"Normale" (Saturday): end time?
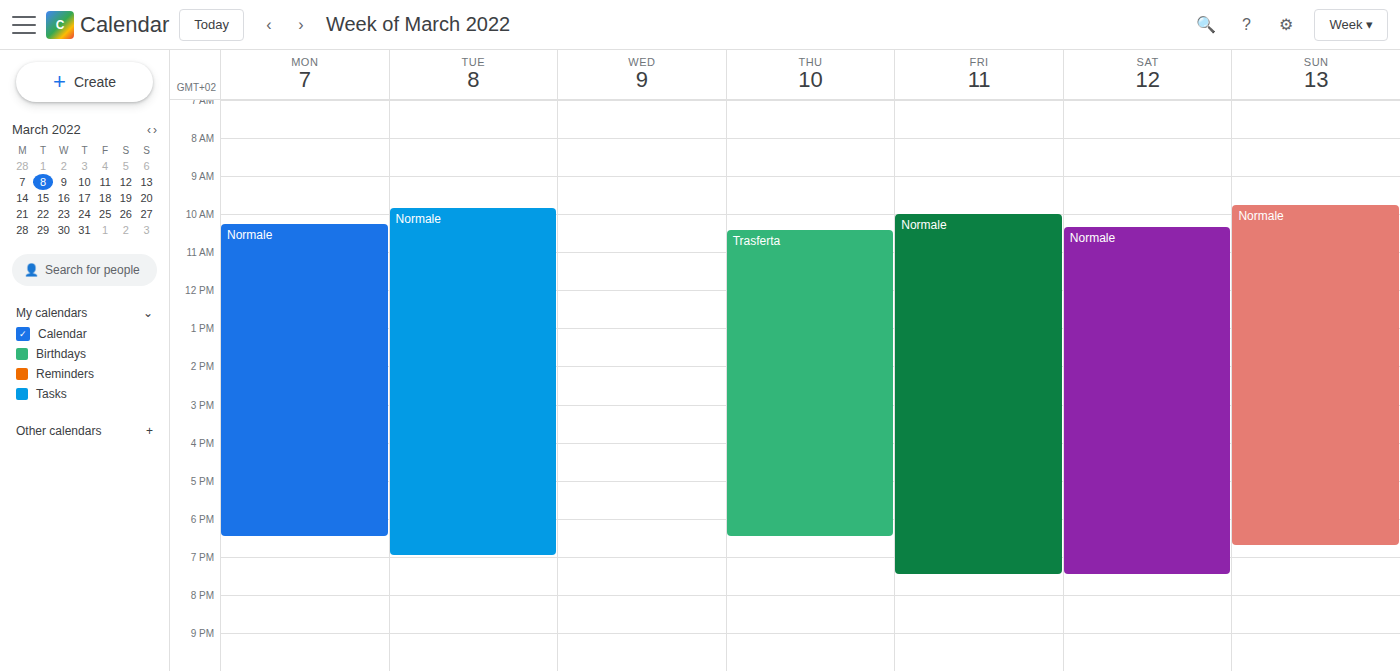
7:30 PM